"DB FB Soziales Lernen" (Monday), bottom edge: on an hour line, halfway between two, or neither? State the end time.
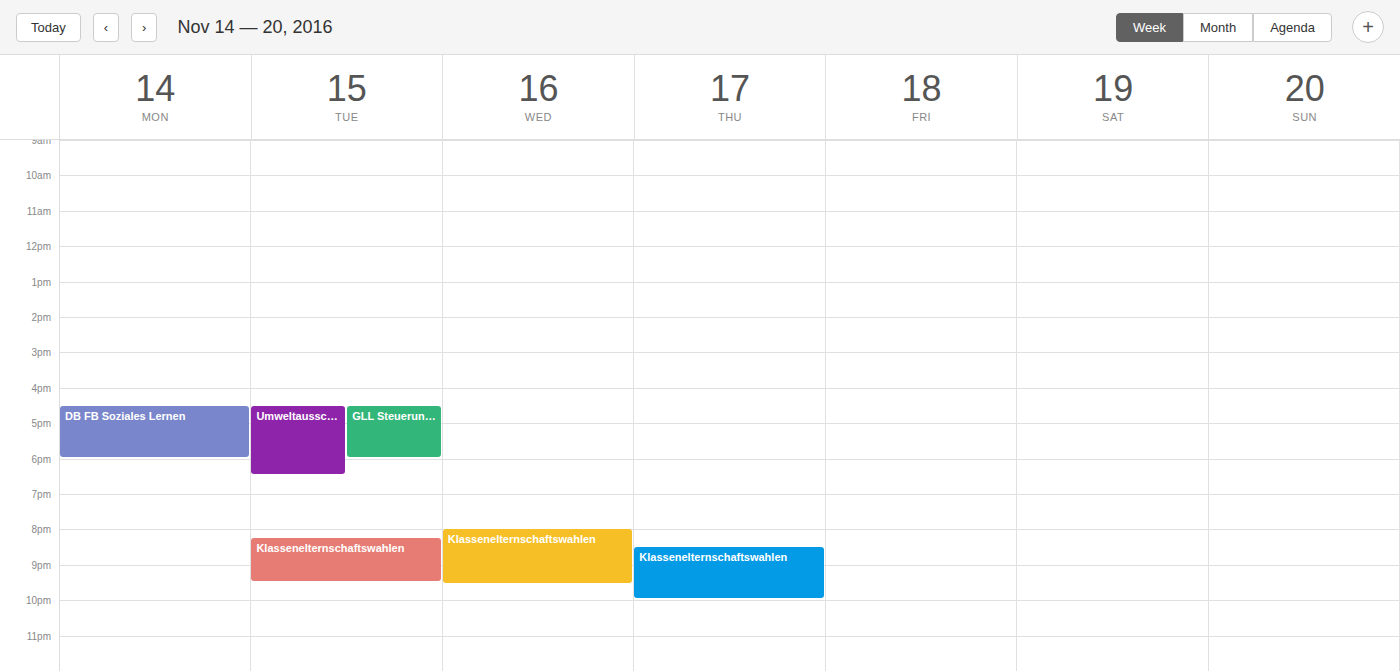
6:00 PM -- exactly on the 6 PM line.